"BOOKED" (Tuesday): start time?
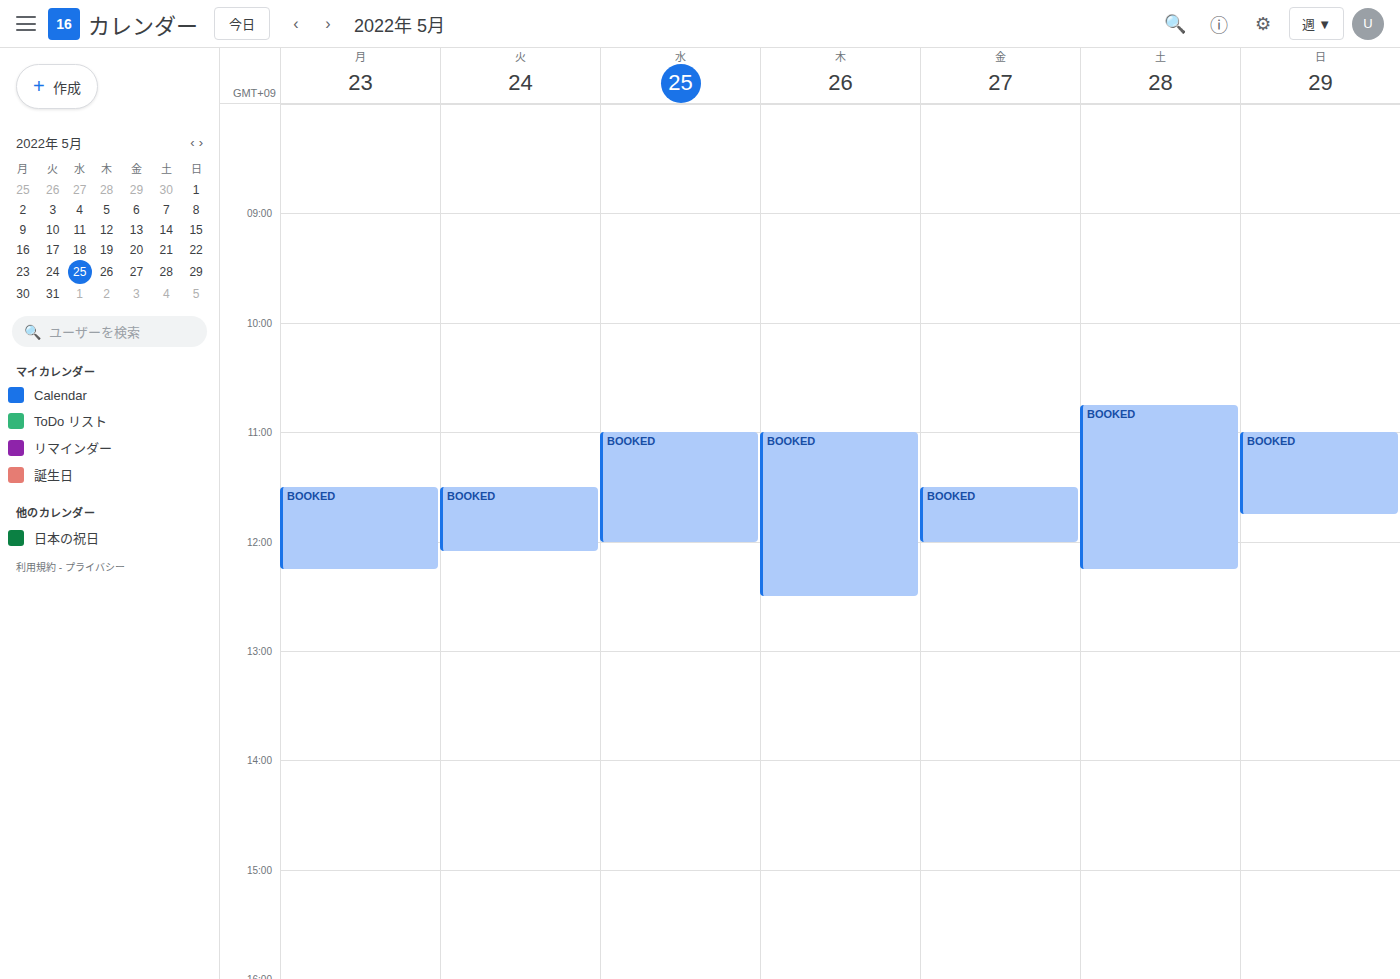
11:30 AM